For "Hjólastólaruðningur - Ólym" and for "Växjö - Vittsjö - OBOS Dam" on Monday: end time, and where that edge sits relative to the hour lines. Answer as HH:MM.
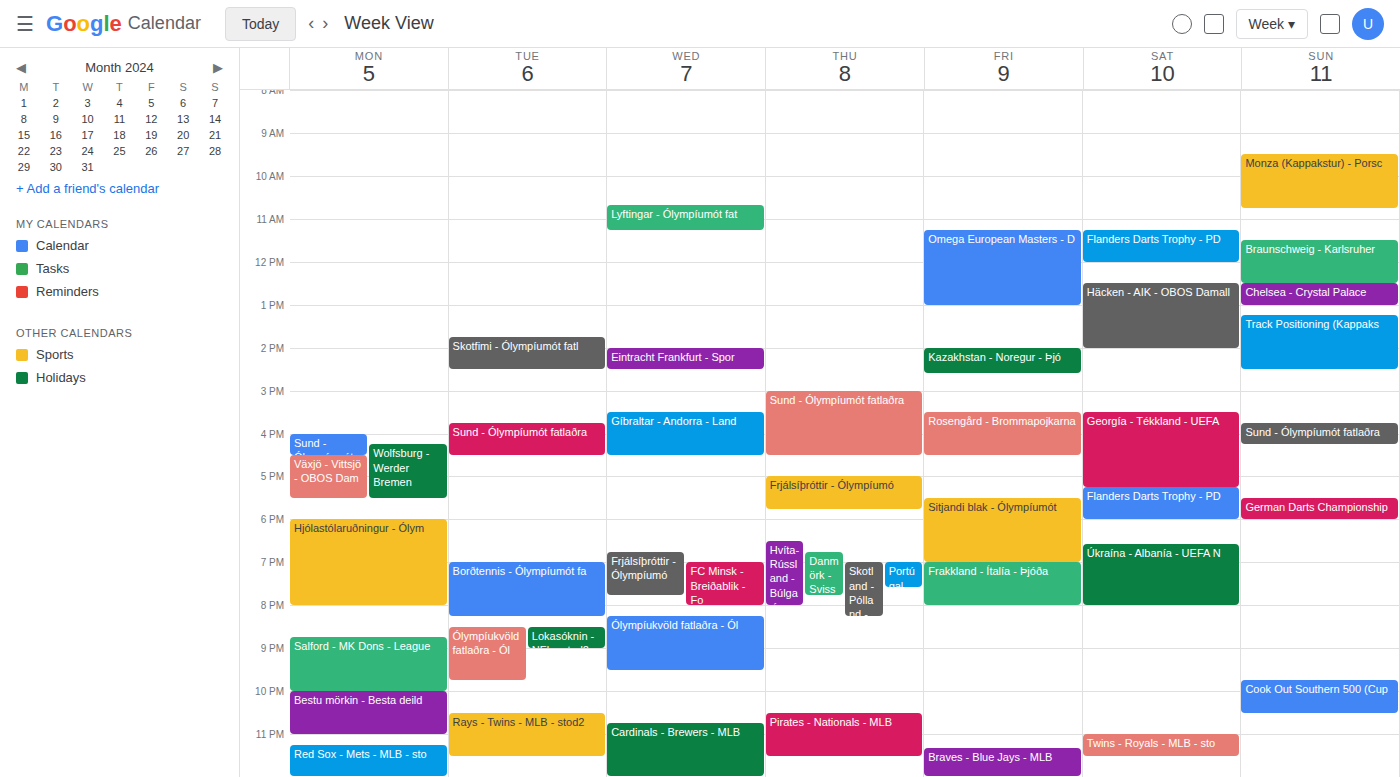
"Hjólastólaruðningur - Ólym": 20:00, exactly on the 20:00 line. "Växjö - Vittsjö - OBOS Dam": 17:30, halfway between the 17:00 and 18:00 lines.